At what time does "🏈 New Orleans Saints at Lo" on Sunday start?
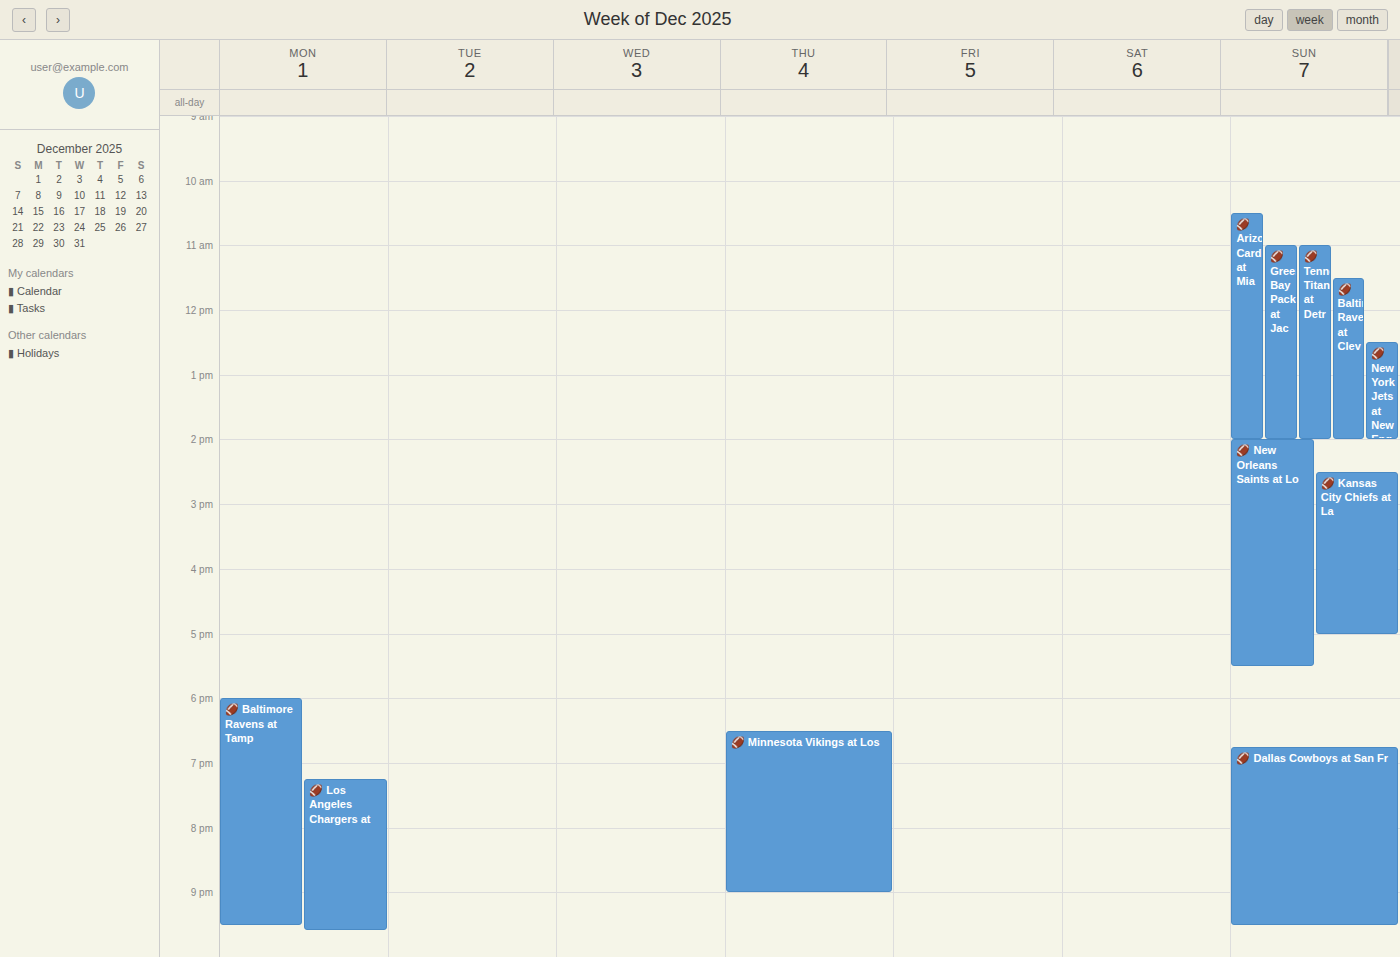
2:00 PM